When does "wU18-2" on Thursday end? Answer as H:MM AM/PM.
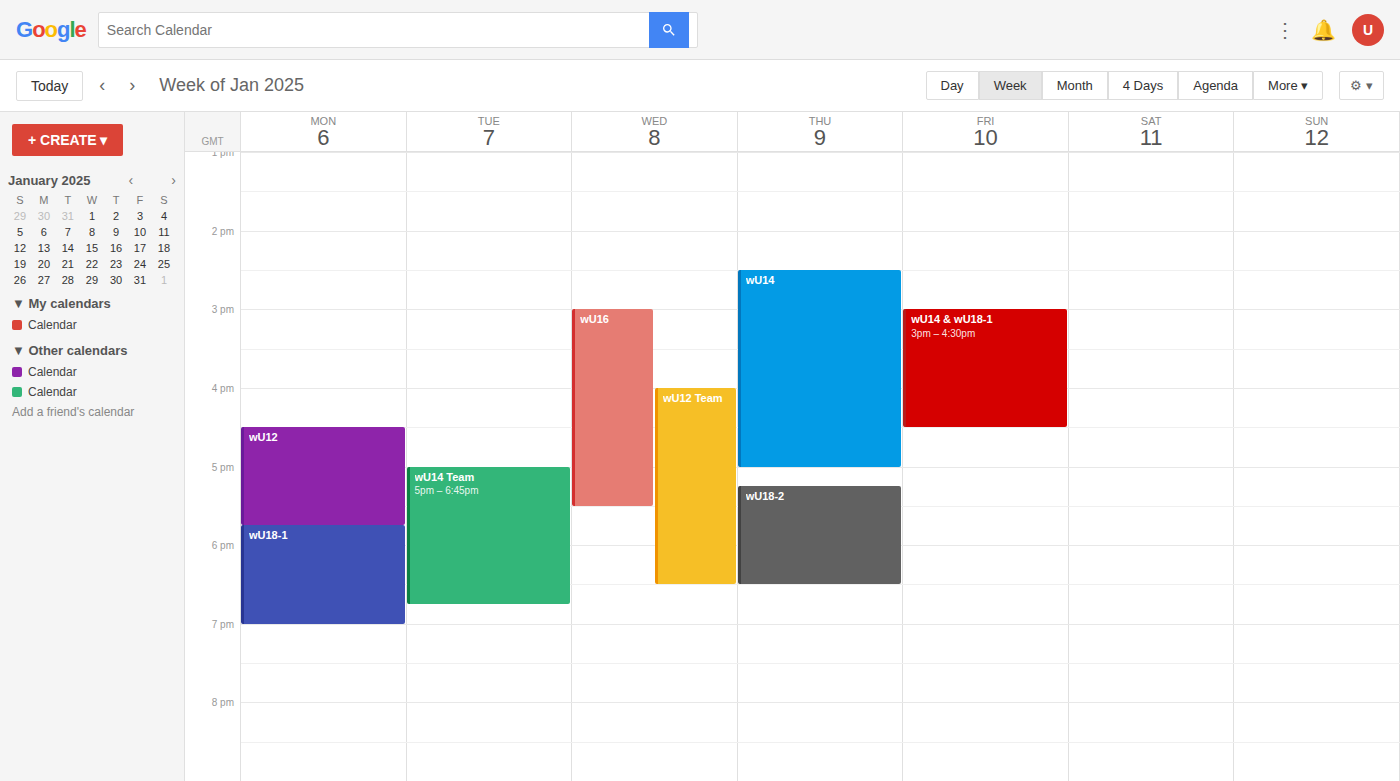
6:30 PM